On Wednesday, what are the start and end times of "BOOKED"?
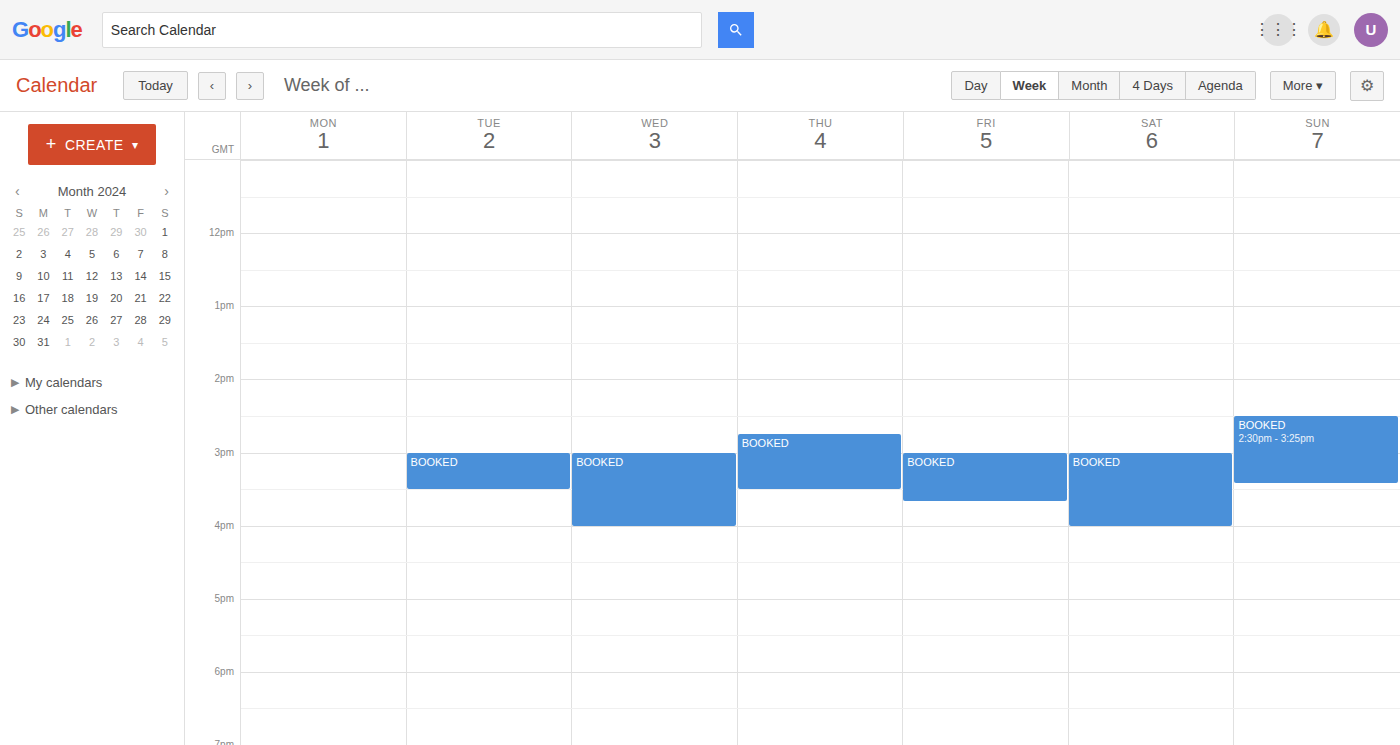
3:00 PM to 4:00 PM